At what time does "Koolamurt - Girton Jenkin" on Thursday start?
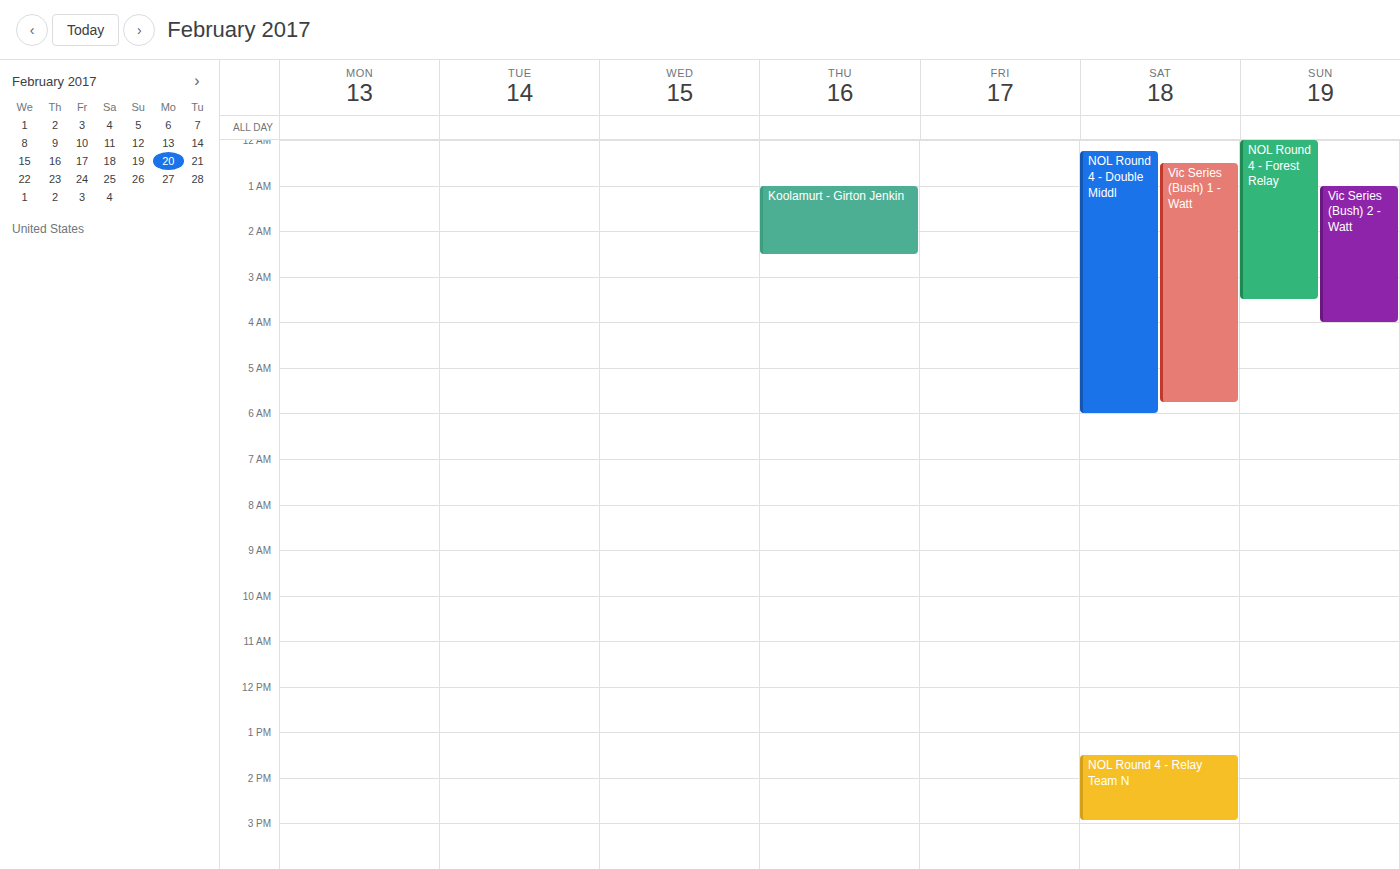
1:00 AM